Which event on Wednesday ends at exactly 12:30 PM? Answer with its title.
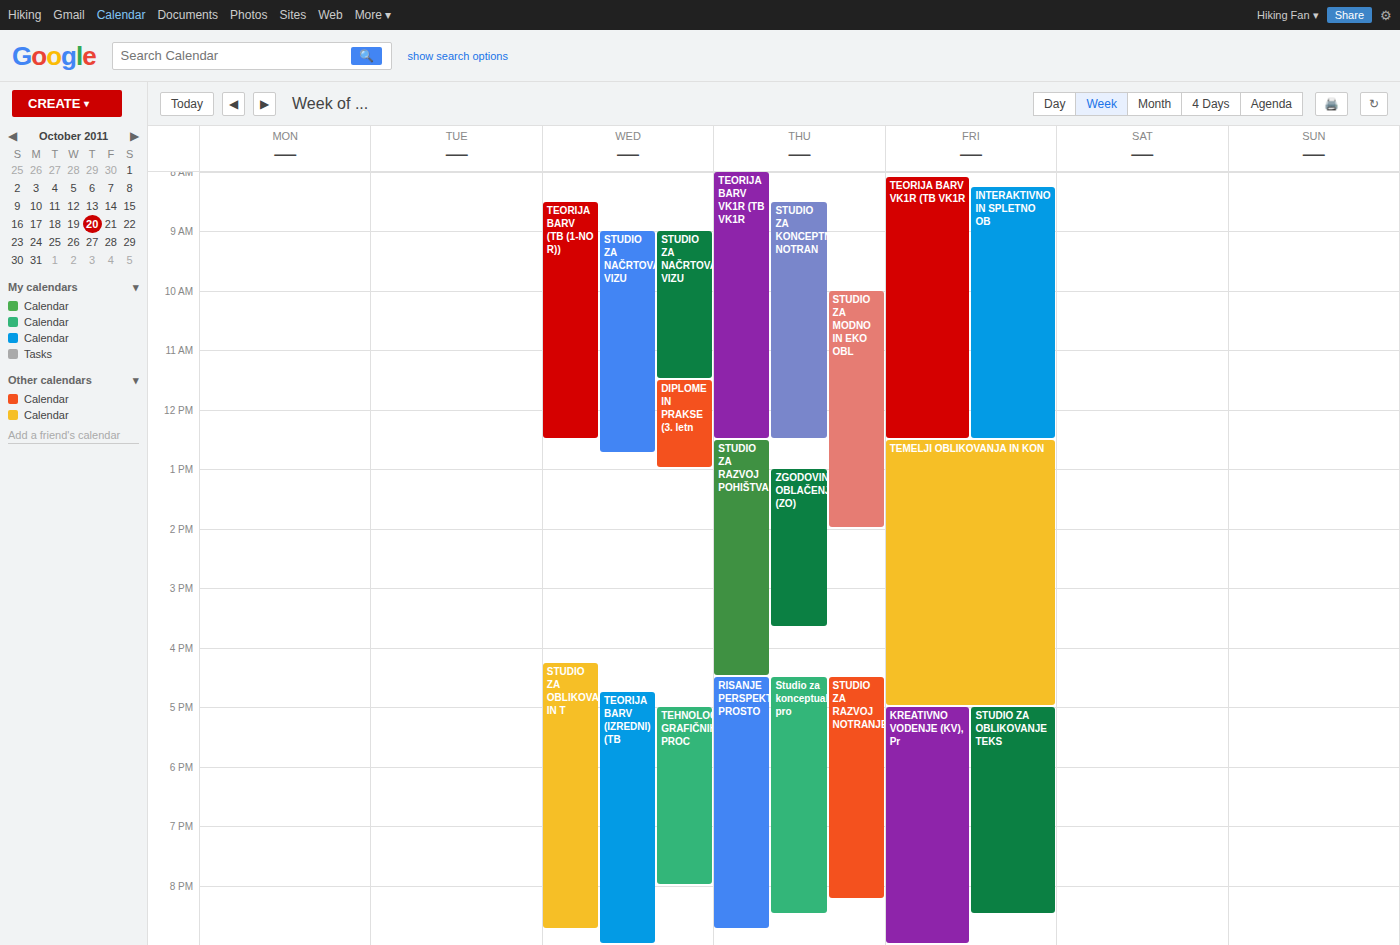
"TEORIJA BARV (TB (1-NO R))"